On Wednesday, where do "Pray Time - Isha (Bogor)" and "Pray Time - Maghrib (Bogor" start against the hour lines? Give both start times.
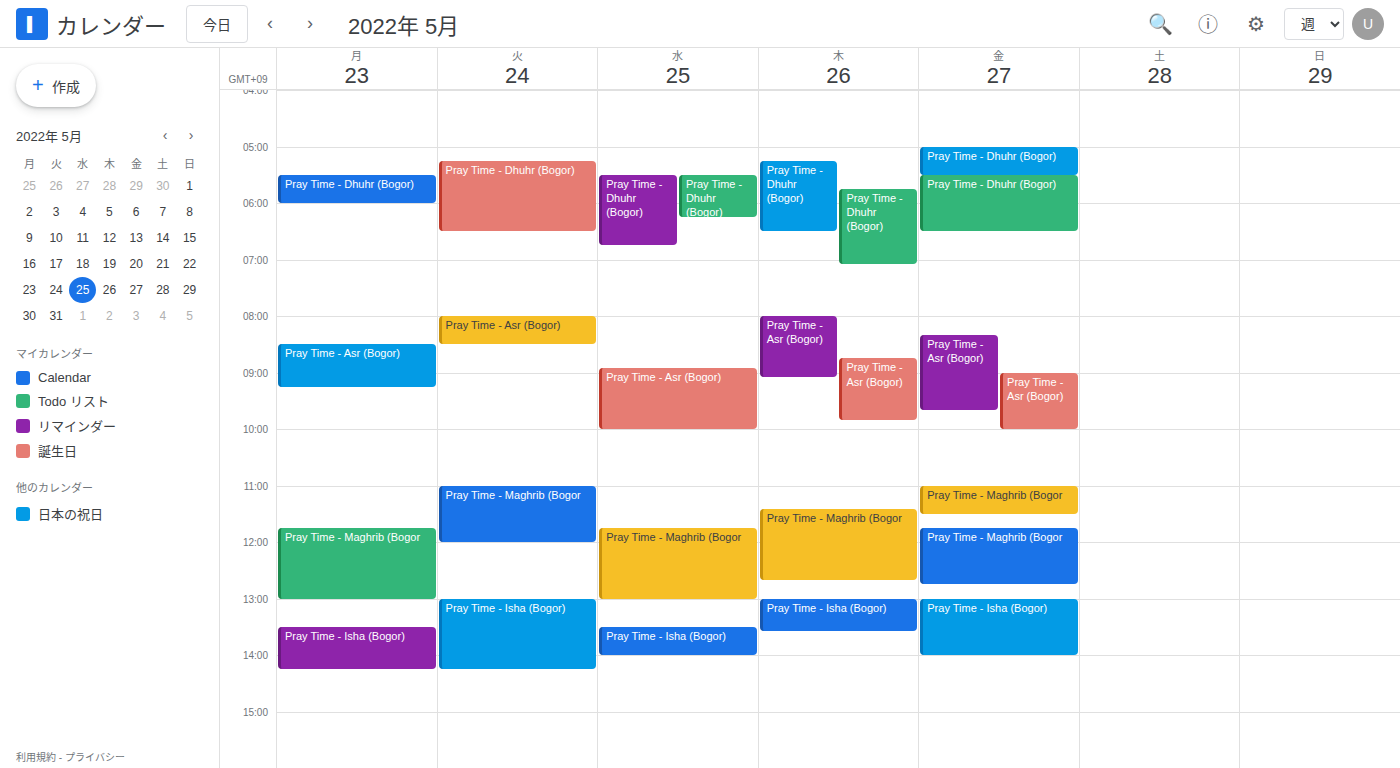
"Pray Time - Isha (Bogor)": 1:30 PM, halfway between the 1 PM and 2 PM lines. "Pray Time - Maghrib (Bogor": 11:45 AM, neither: three quarters of the way from the 11 AM line to the 12 PM line.